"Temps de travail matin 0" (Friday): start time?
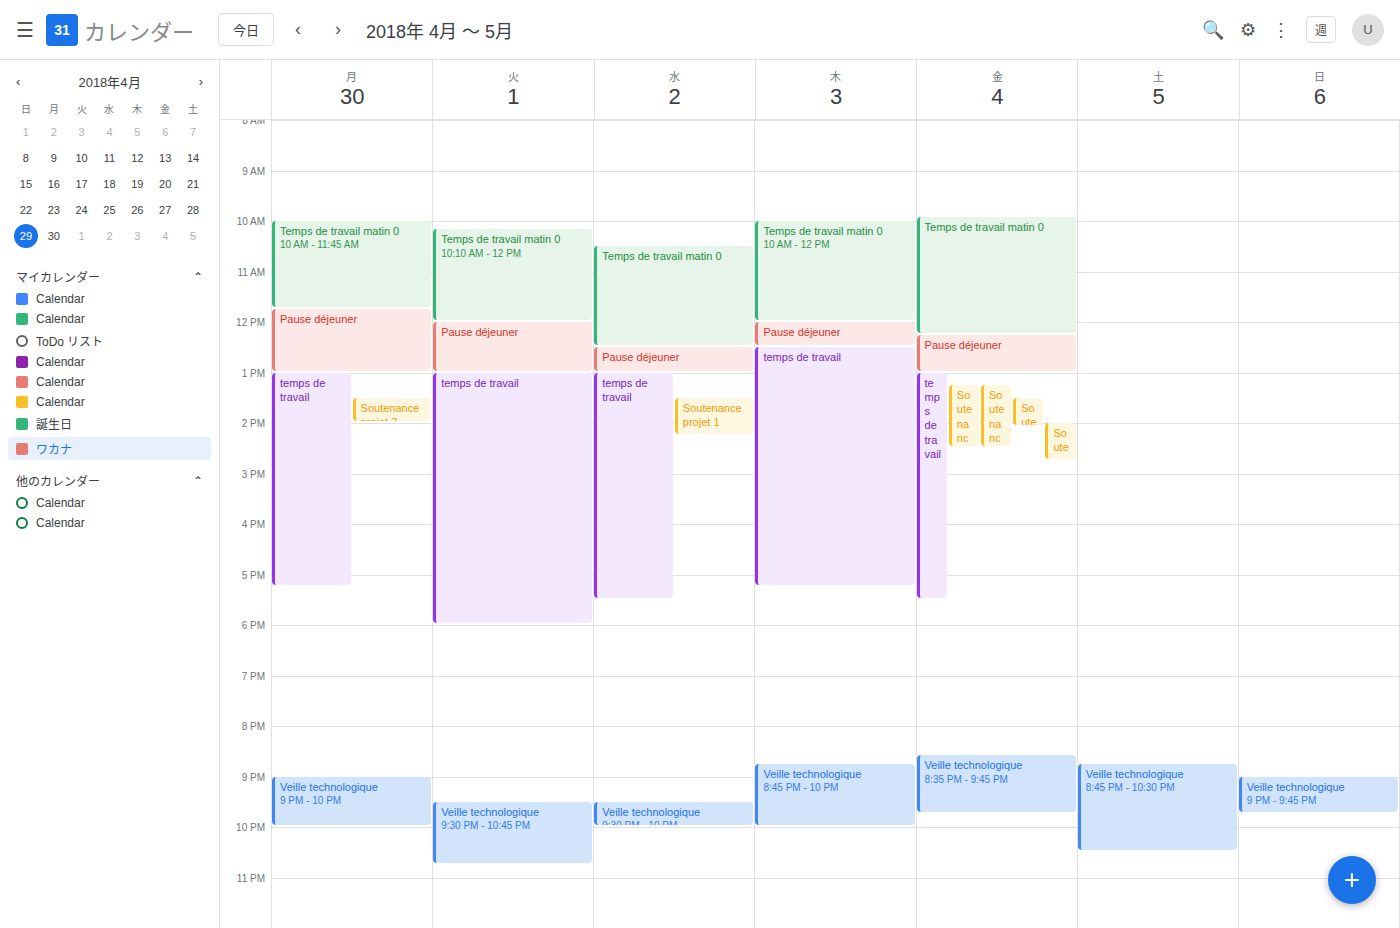
9:55 AM